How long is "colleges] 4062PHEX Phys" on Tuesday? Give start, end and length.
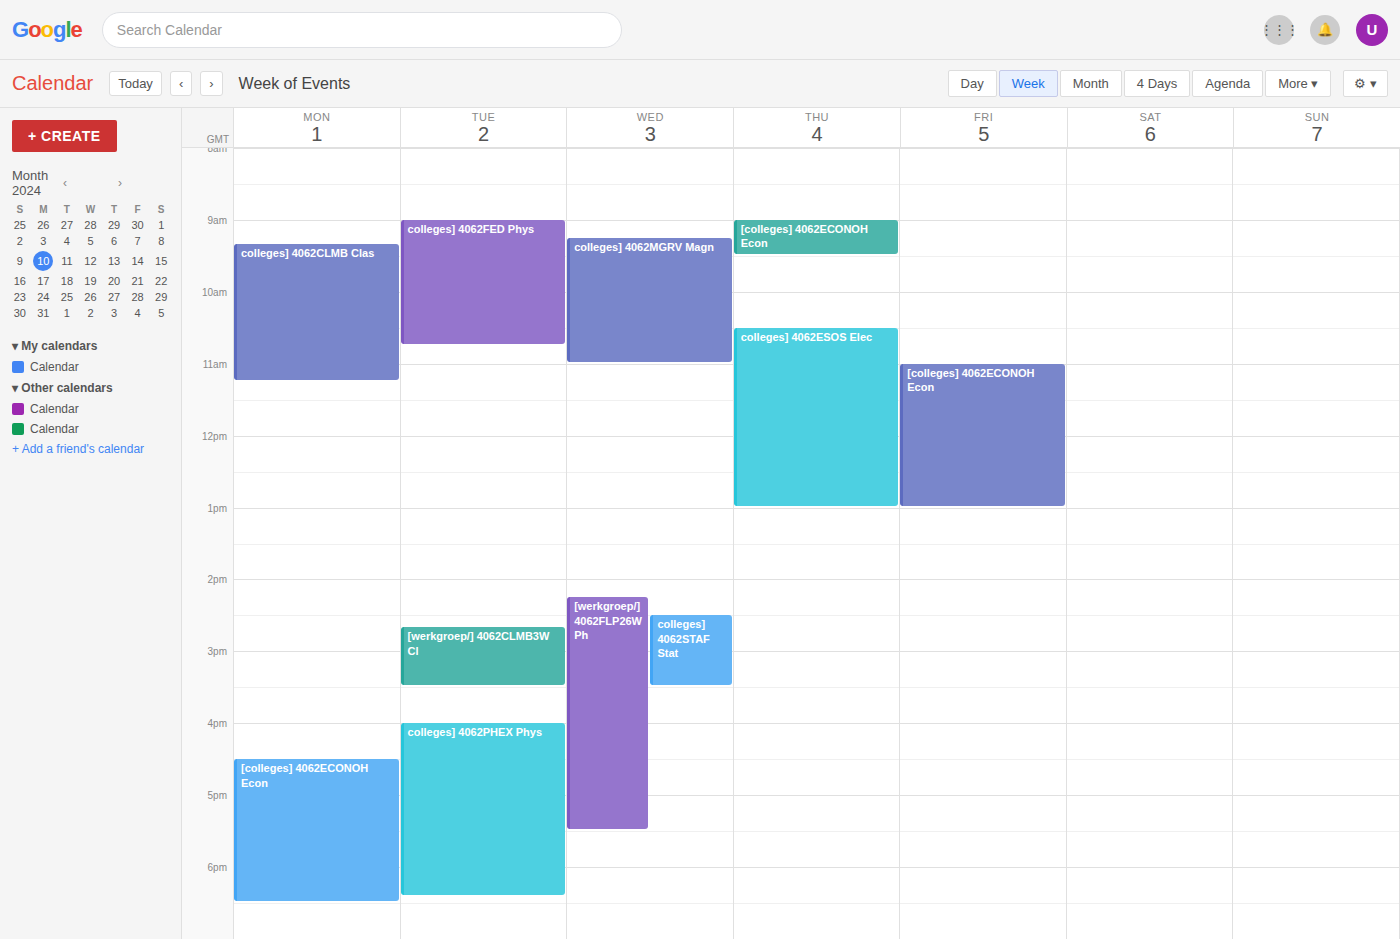
4:00 PM to 6:25 PM, 2 hours 25 minutes